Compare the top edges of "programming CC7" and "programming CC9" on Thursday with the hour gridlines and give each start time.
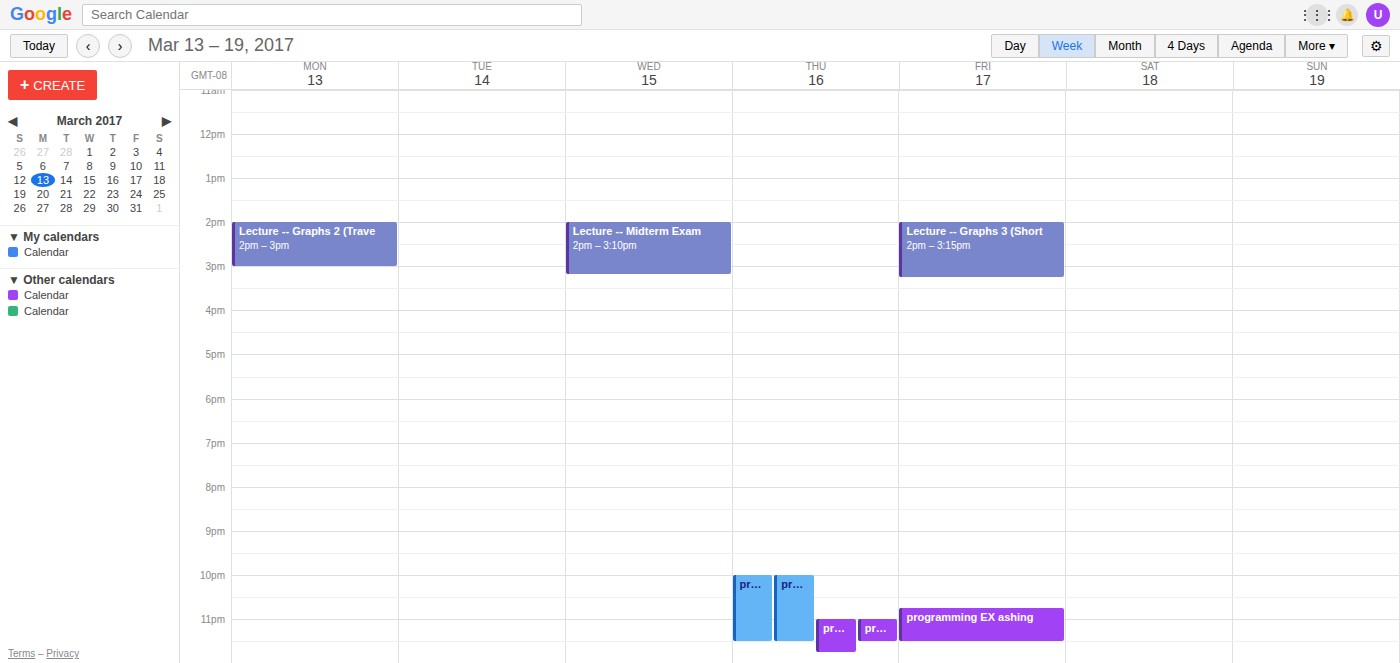
"programming CC7": 23:00, exactly on the 23:00 line. "programming CC9": 22:00, exactly on the 22:00 line.